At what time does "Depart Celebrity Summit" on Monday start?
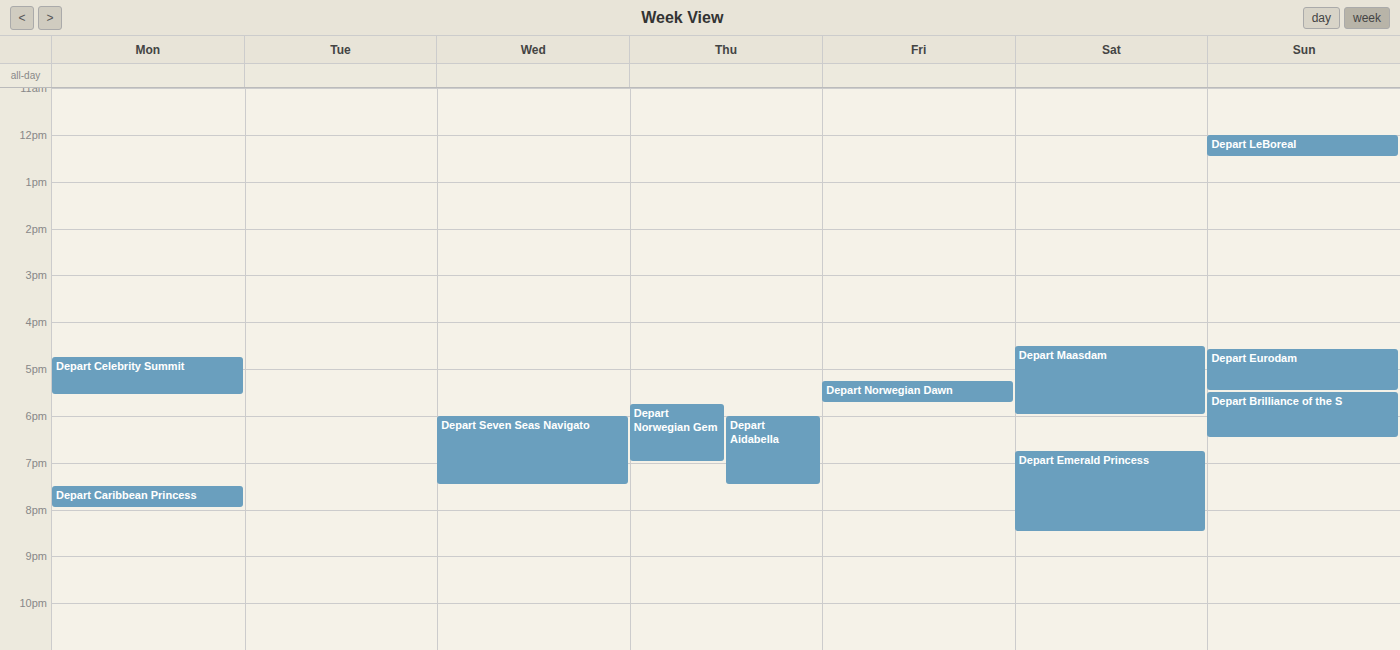
16:45